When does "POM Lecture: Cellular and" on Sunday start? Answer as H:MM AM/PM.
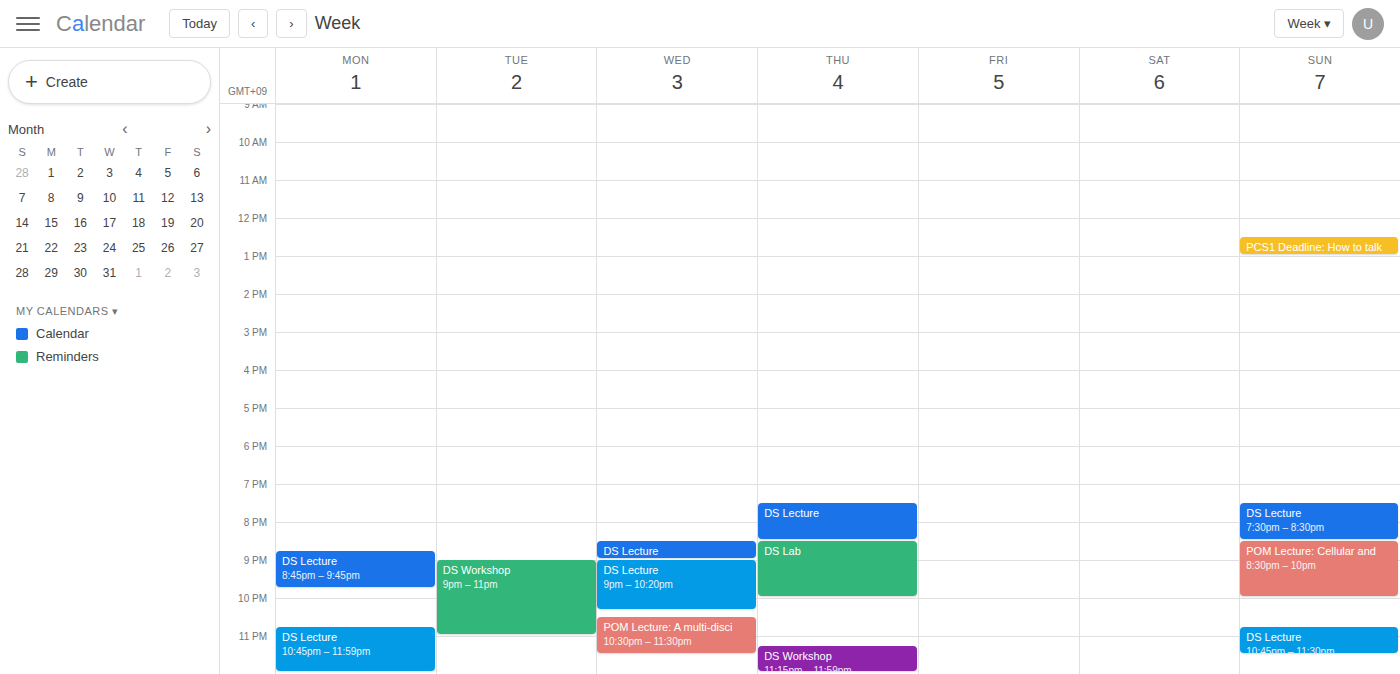
8:30 PM